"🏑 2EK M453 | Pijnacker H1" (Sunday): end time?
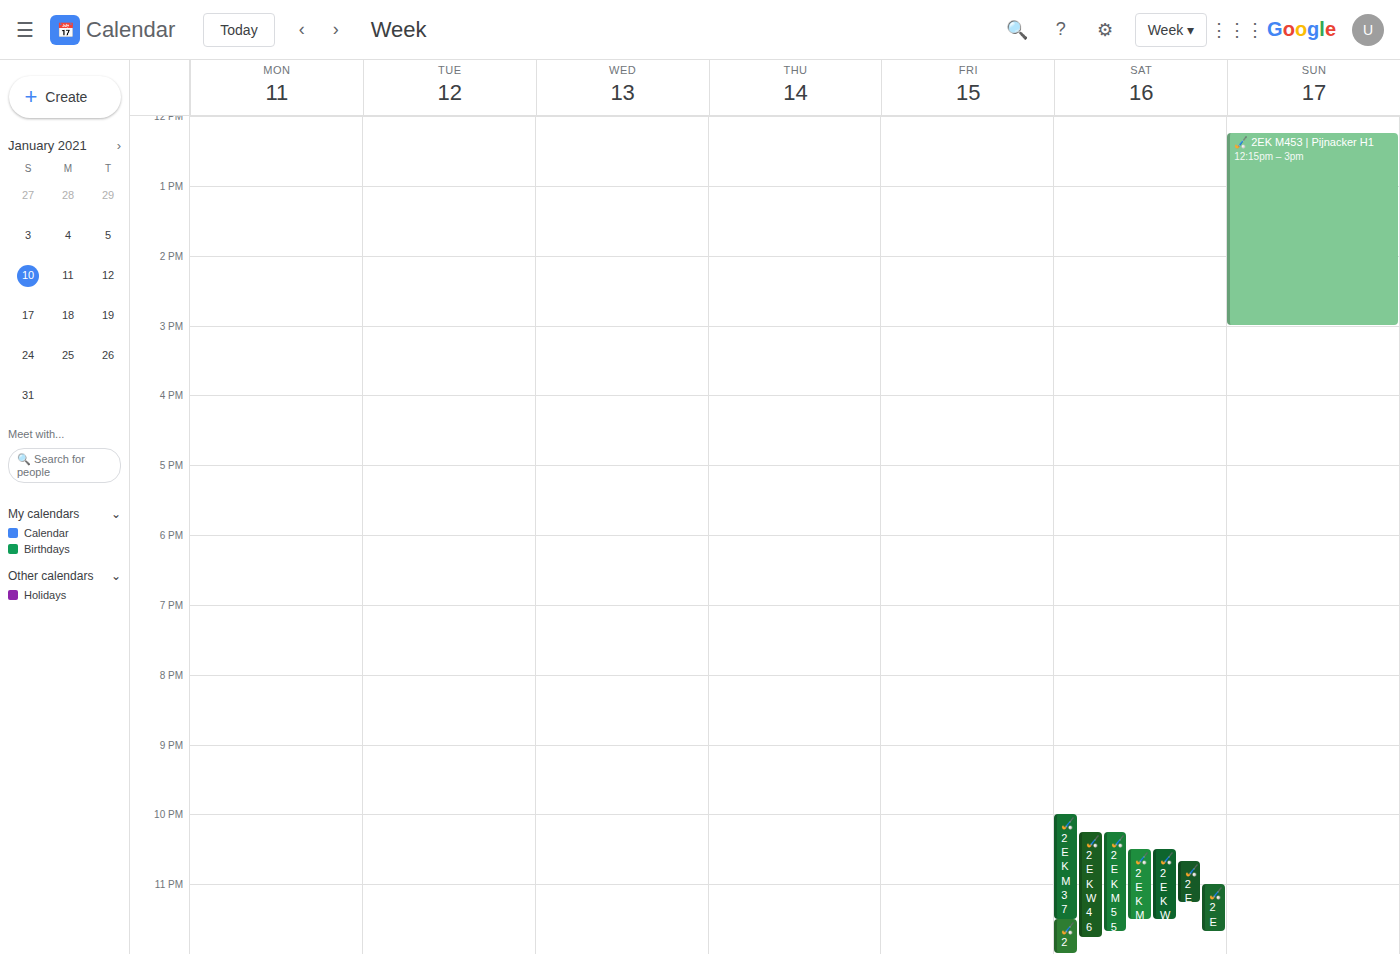
3:00 PM